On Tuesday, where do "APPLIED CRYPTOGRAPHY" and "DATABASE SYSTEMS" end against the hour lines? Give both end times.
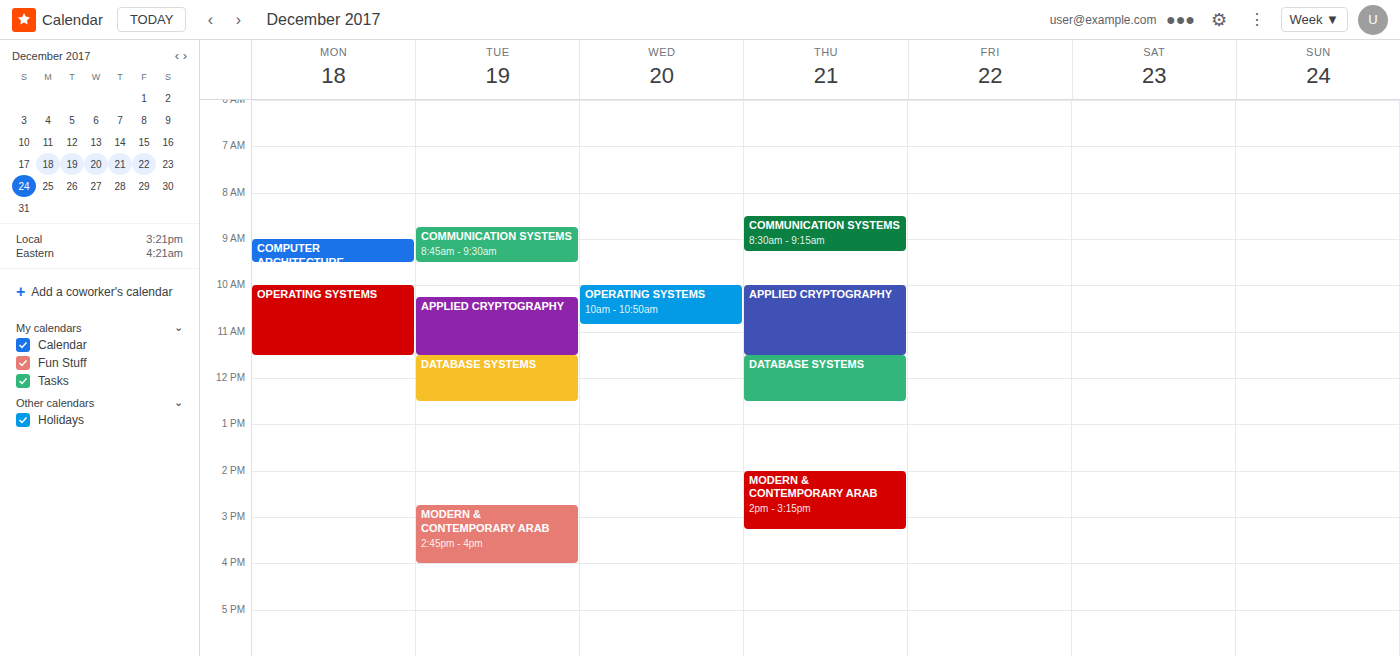
"APPLIED CRYPTOGRAPHY": 11:30 AM, halfway between the 11 AM and 12 PM lines. "DATABASE SYSTEMS": 12:30 PM, halfway between the 12 PM and 1 PM lines.